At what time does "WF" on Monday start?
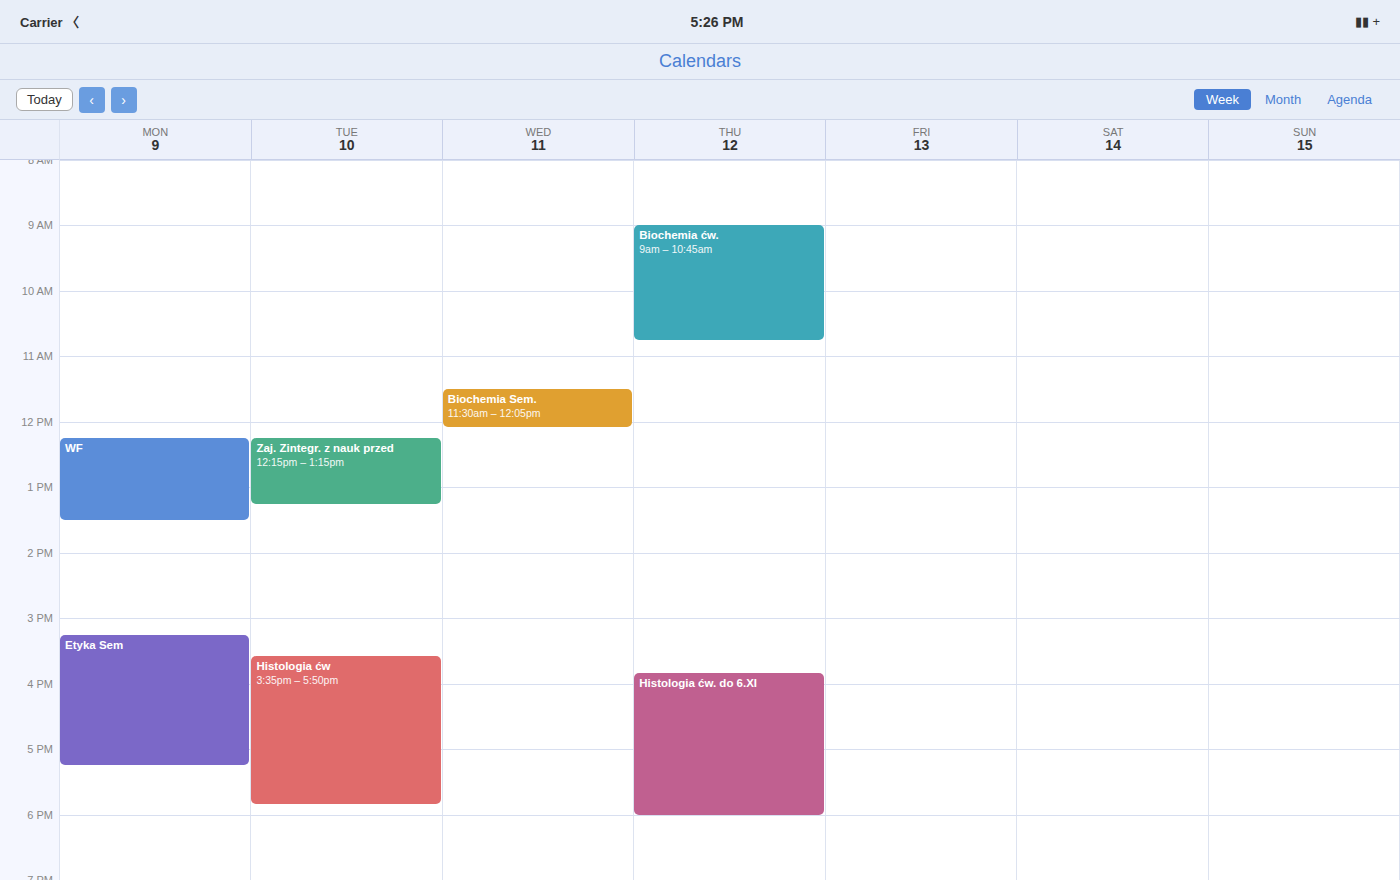
12:15 PM